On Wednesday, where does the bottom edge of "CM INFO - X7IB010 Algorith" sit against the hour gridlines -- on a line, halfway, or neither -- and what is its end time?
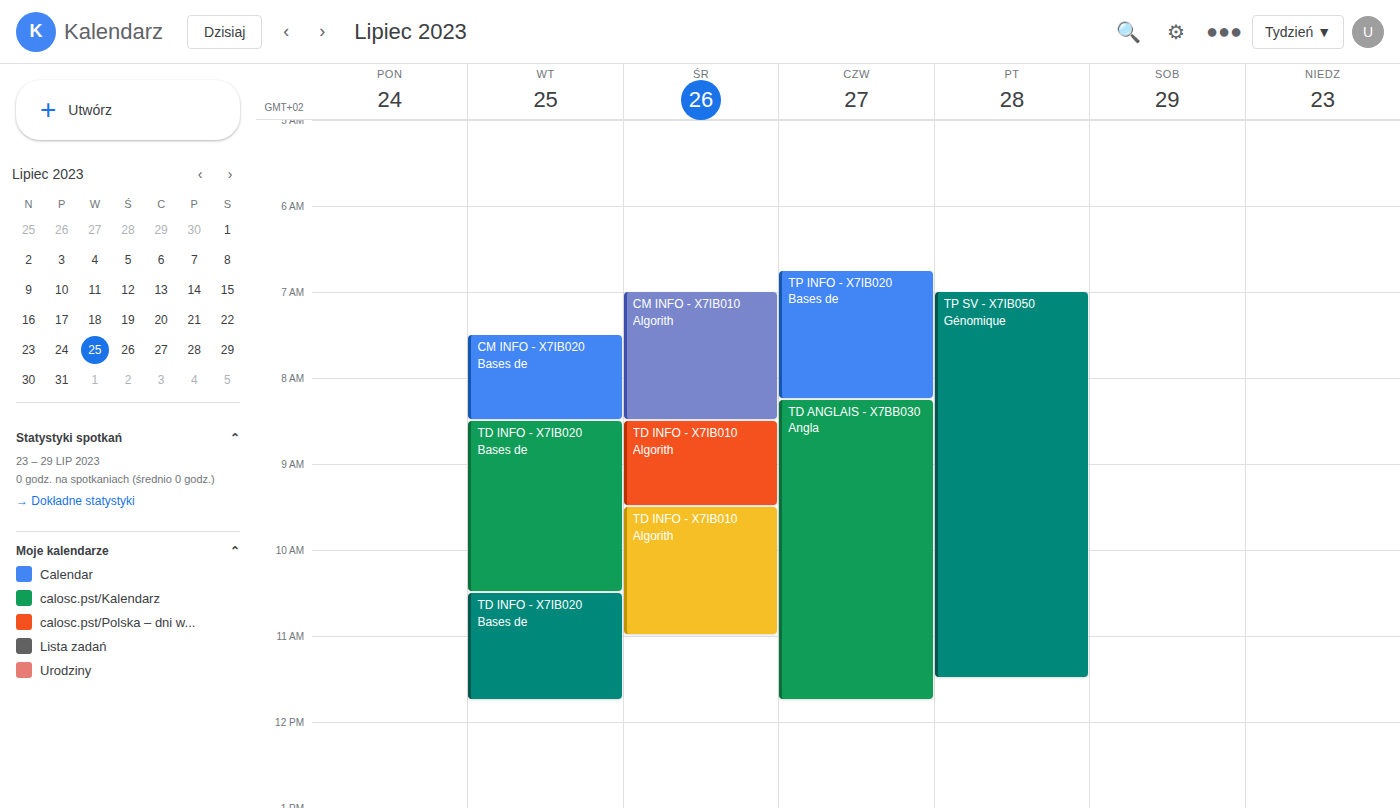
8:30 AM -- halfway between the 8 AM and 9 AM lines.